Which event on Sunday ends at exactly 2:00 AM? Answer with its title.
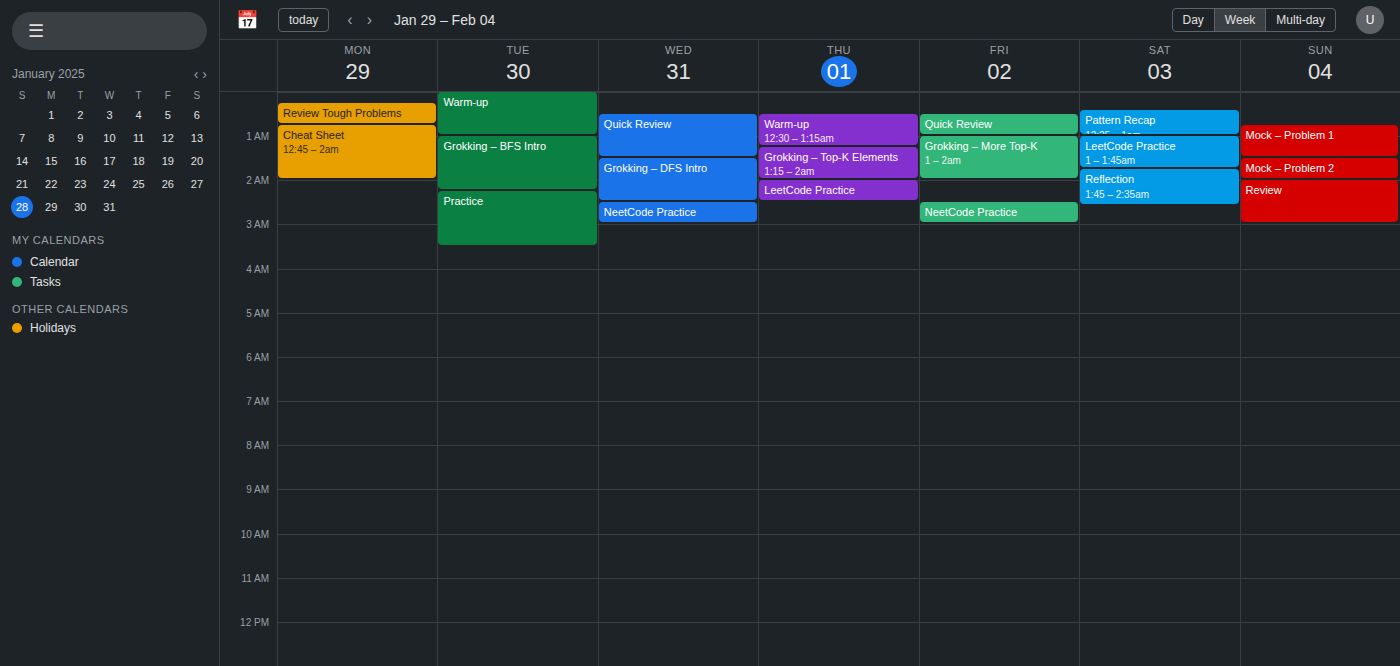
"Mock – Problem 2"